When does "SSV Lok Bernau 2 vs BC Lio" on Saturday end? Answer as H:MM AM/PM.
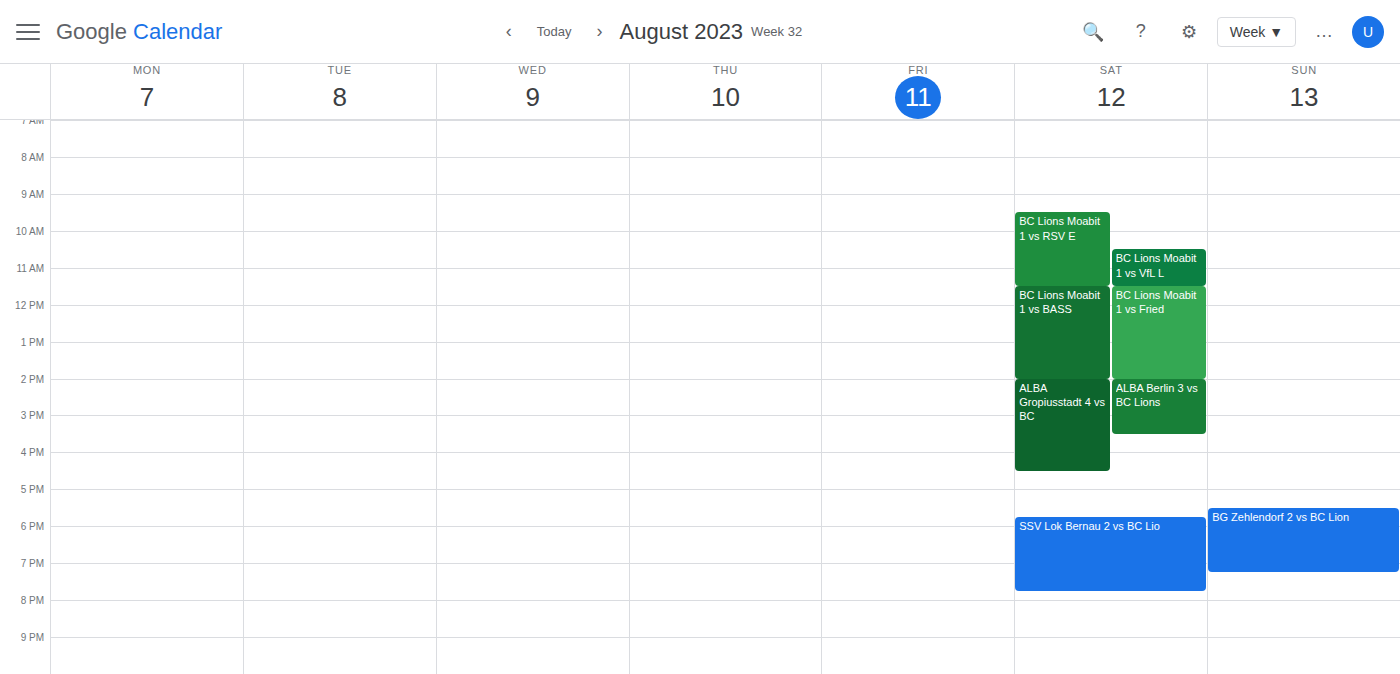
7:45 PM